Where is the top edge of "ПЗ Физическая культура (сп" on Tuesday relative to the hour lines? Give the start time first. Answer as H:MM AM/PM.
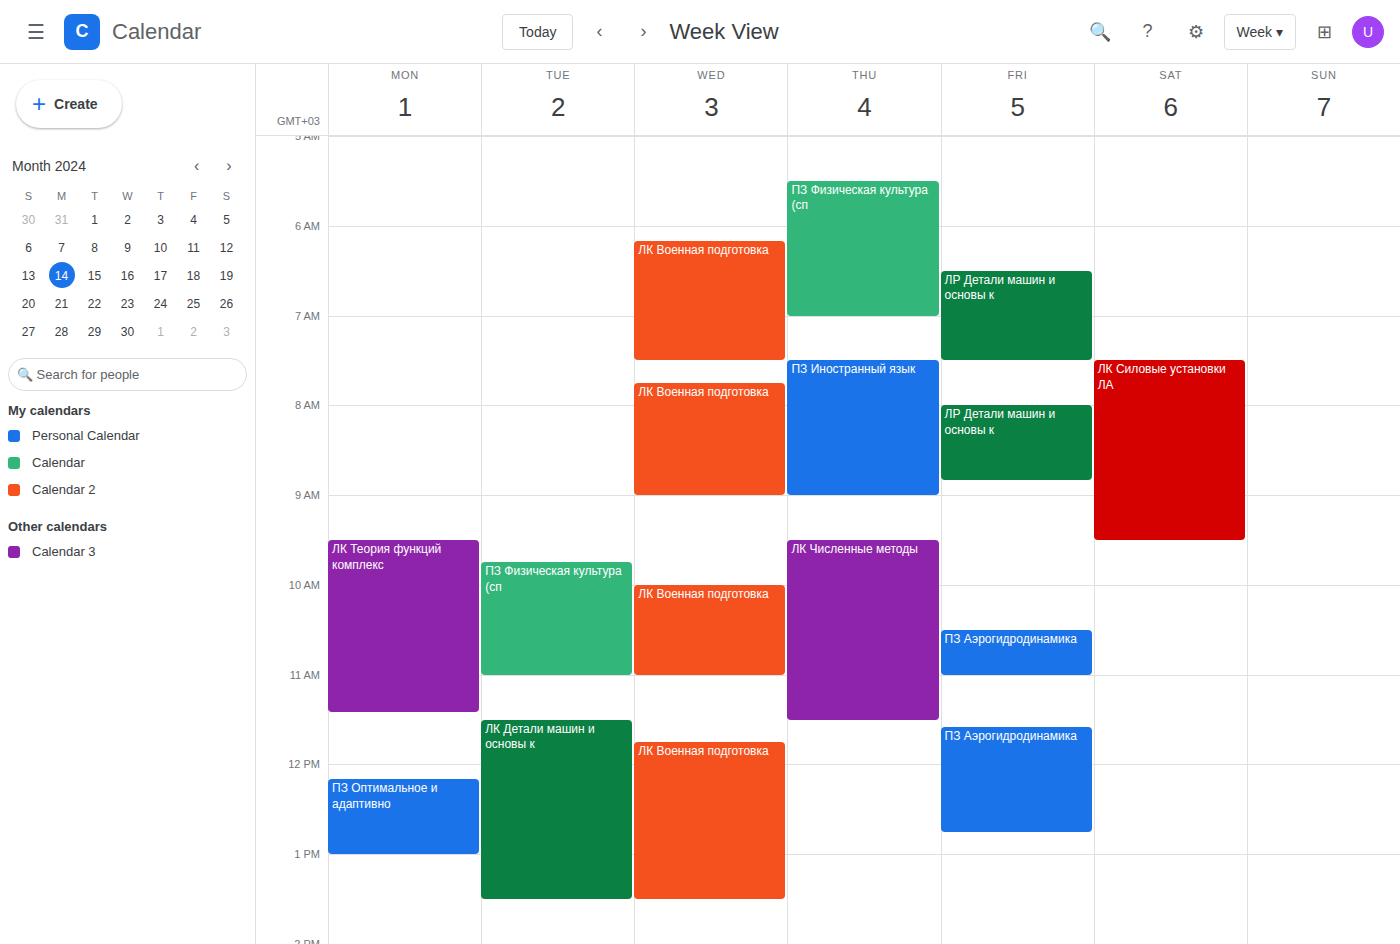
9:45 AM -- neither: three quarters of the way from the 9 AM line to the 10 AM line.